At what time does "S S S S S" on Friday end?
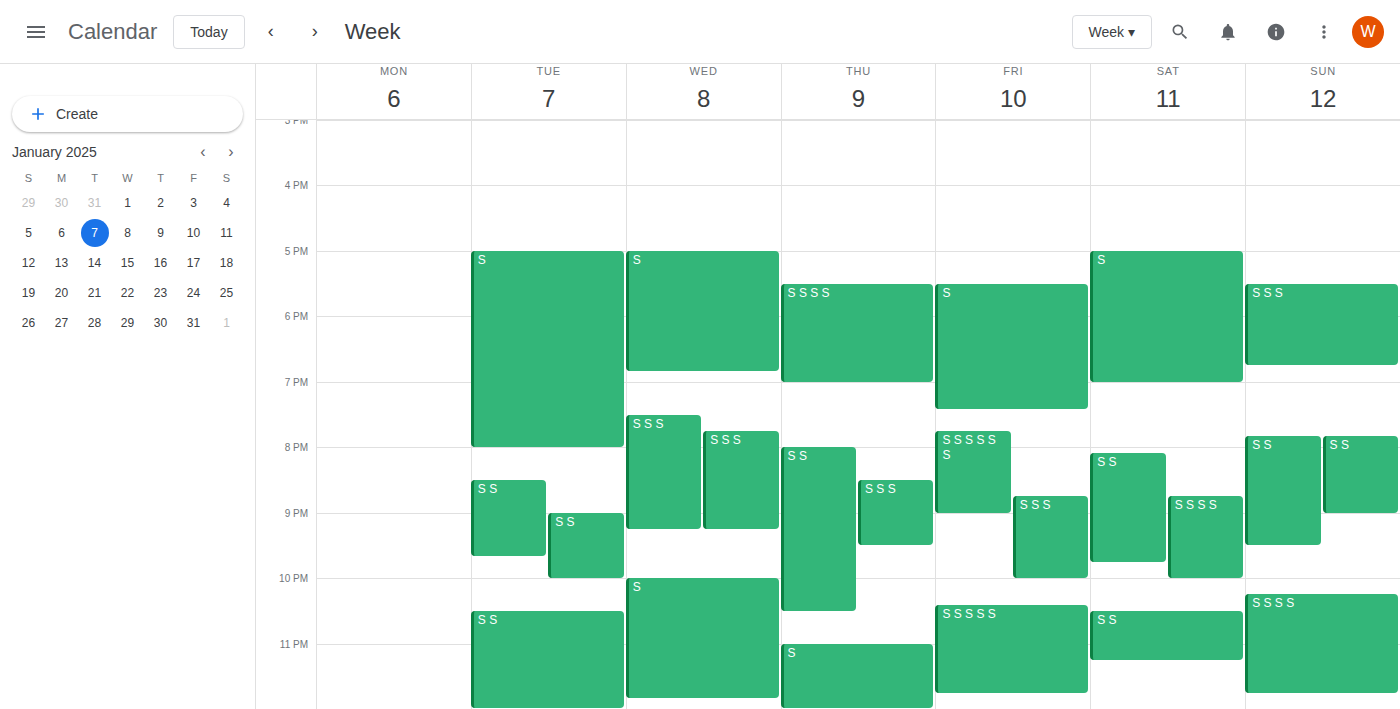
11:45 PM